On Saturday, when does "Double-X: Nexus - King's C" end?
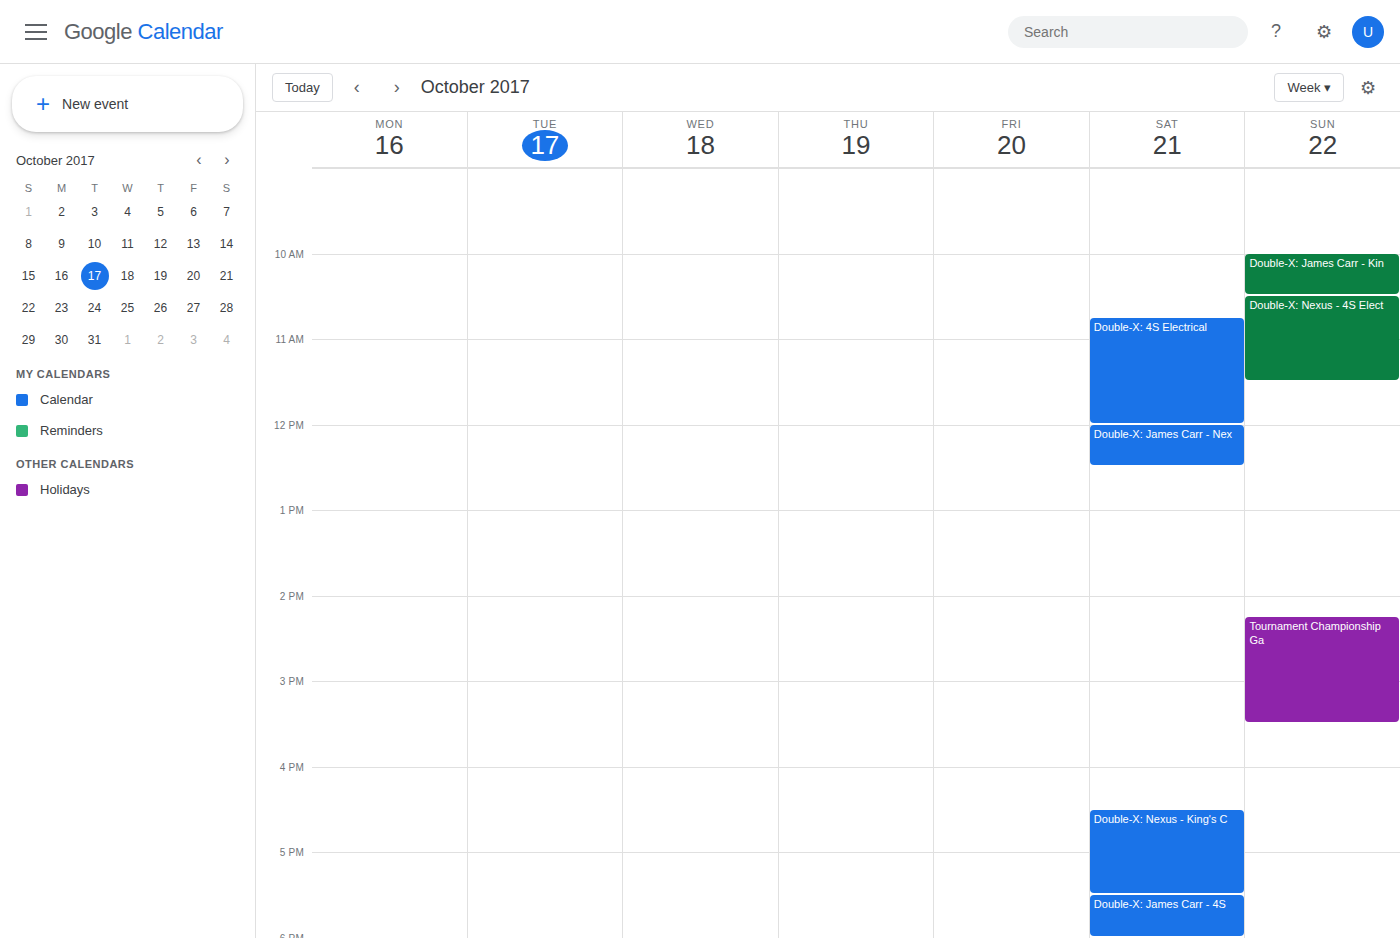
17:30